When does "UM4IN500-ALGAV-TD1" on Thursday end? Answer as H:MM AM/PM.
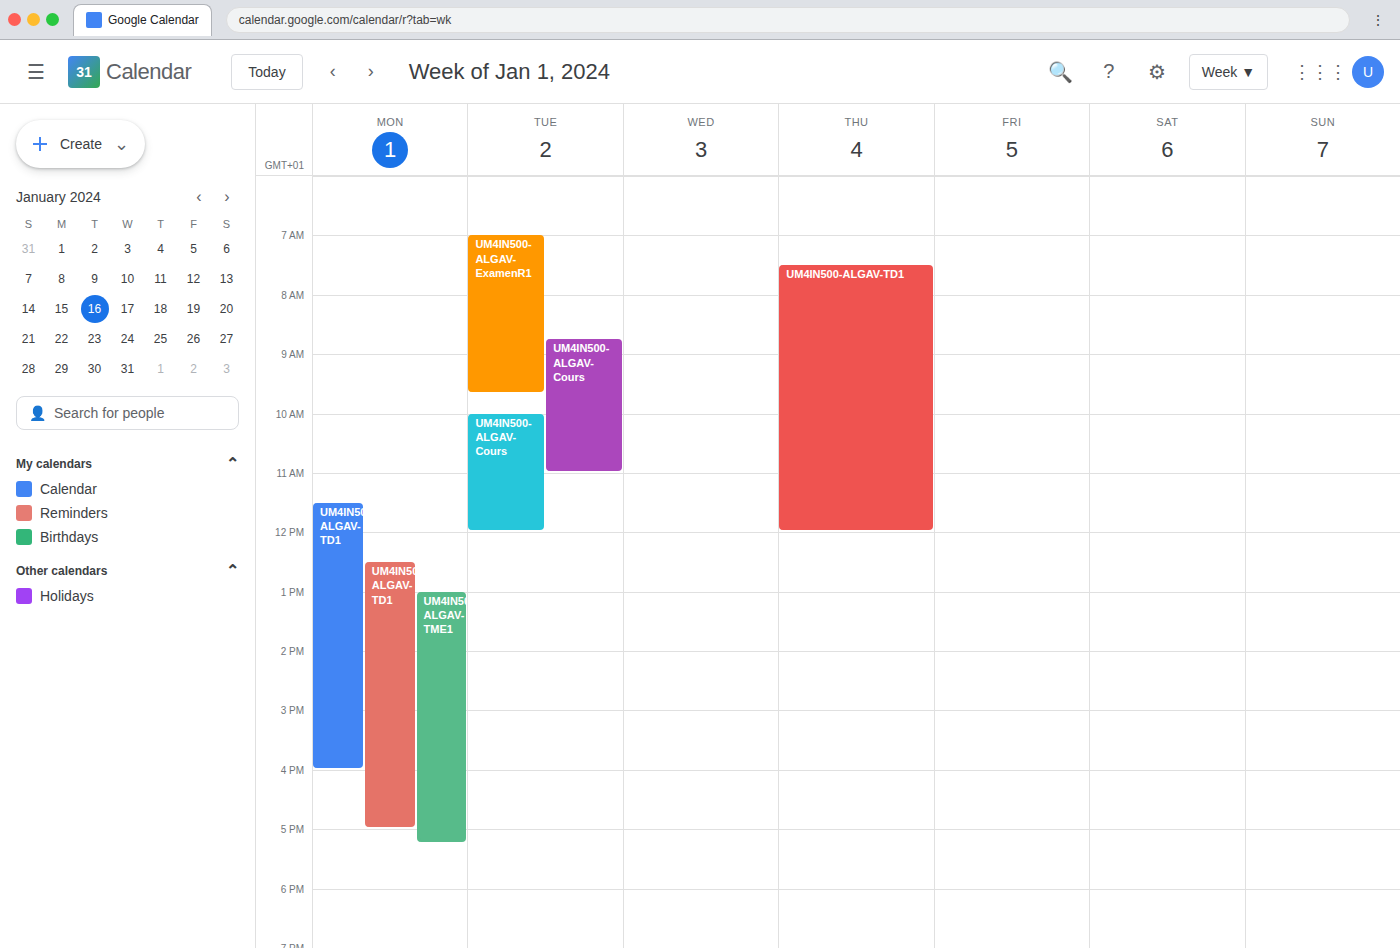
12:00 PM